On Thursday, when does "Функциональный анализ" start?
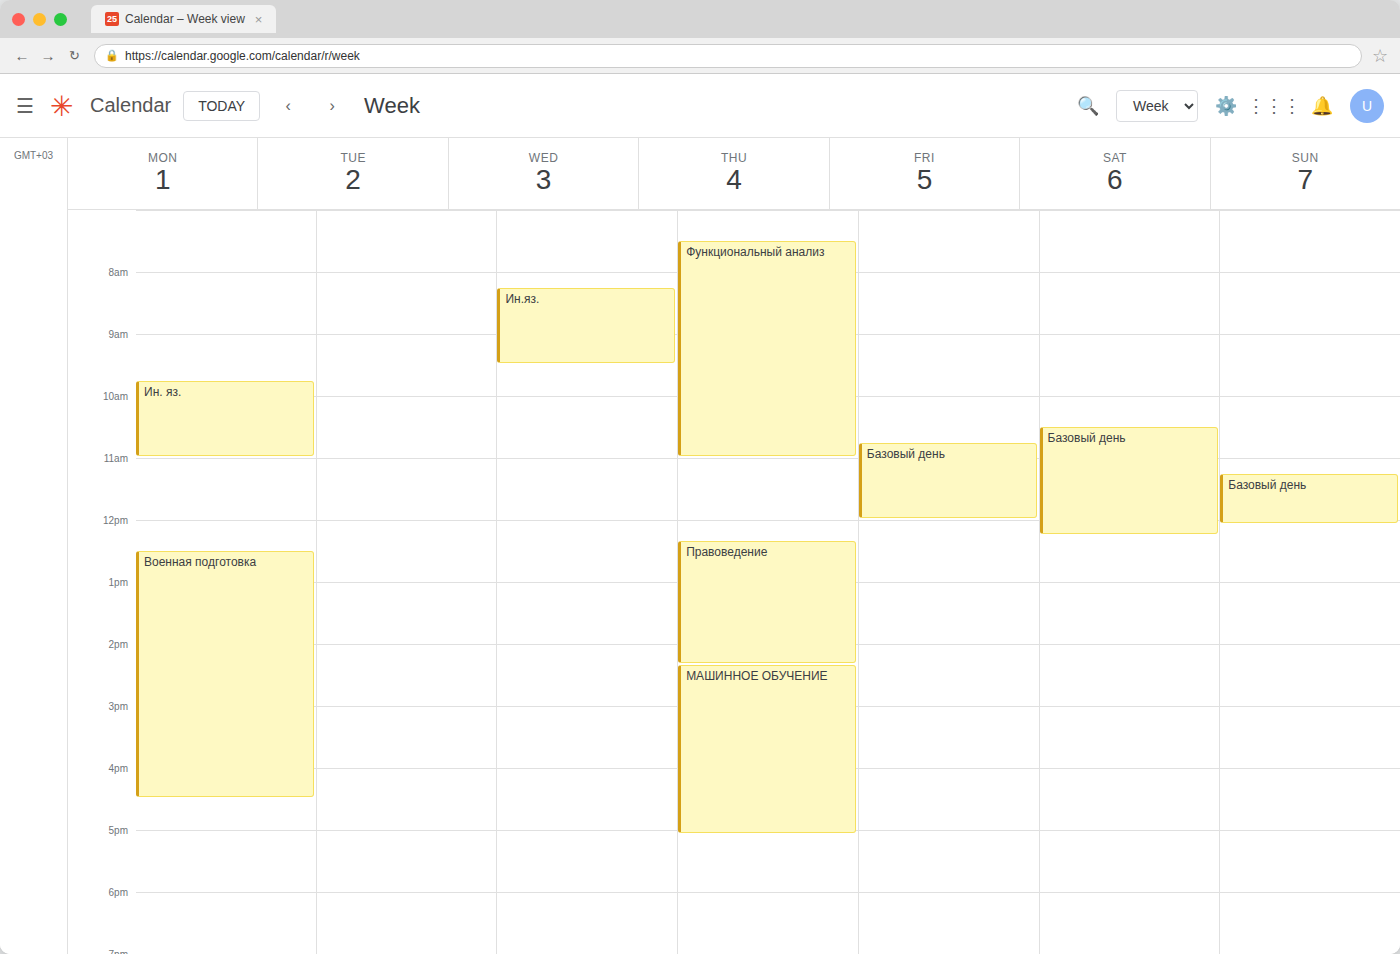
7:30 AM